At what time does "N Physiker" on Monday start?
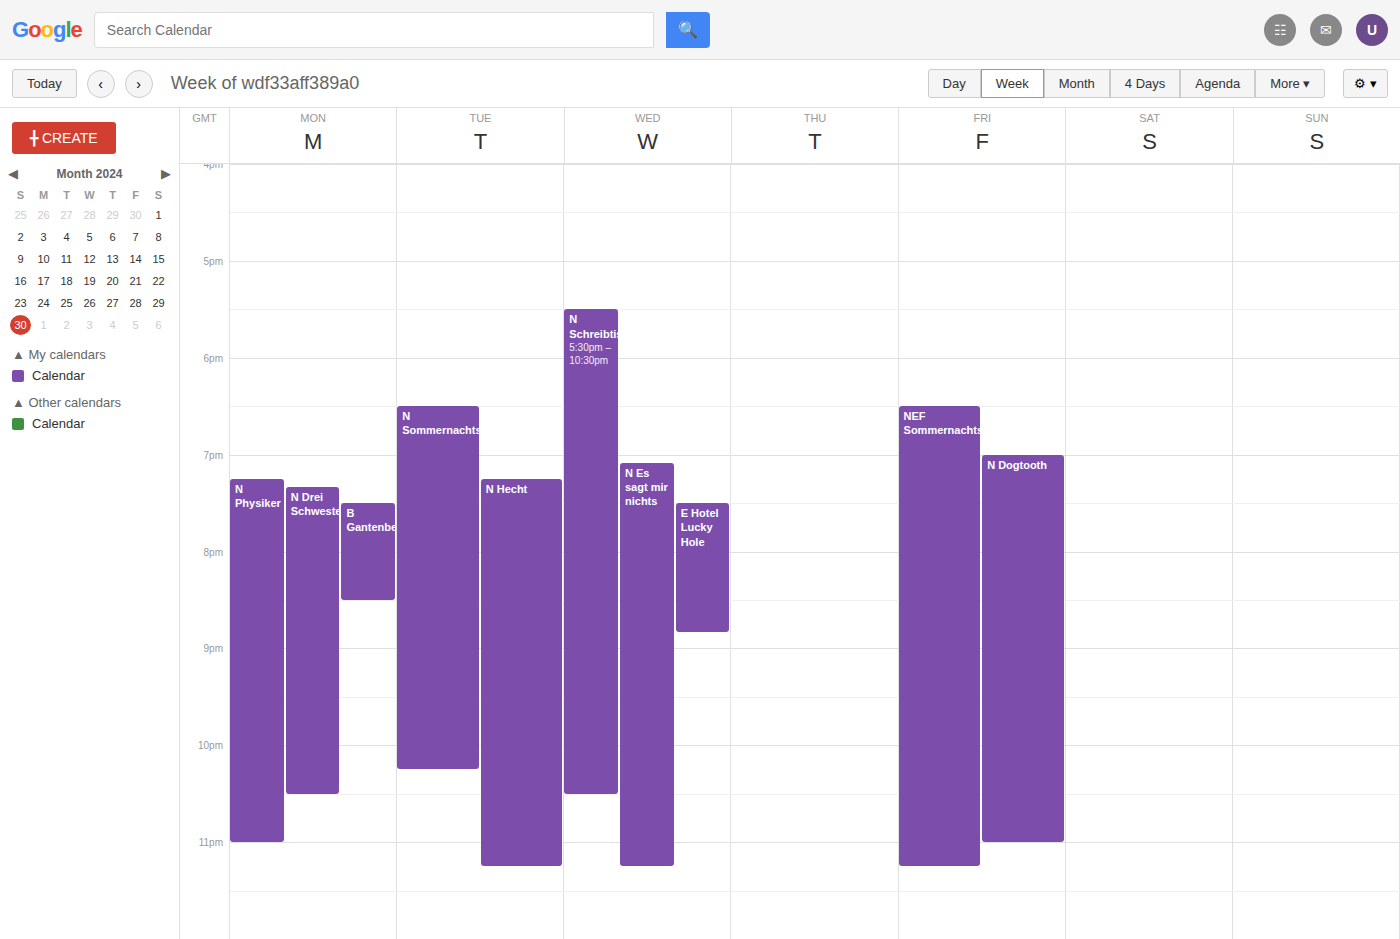
7:15 PM